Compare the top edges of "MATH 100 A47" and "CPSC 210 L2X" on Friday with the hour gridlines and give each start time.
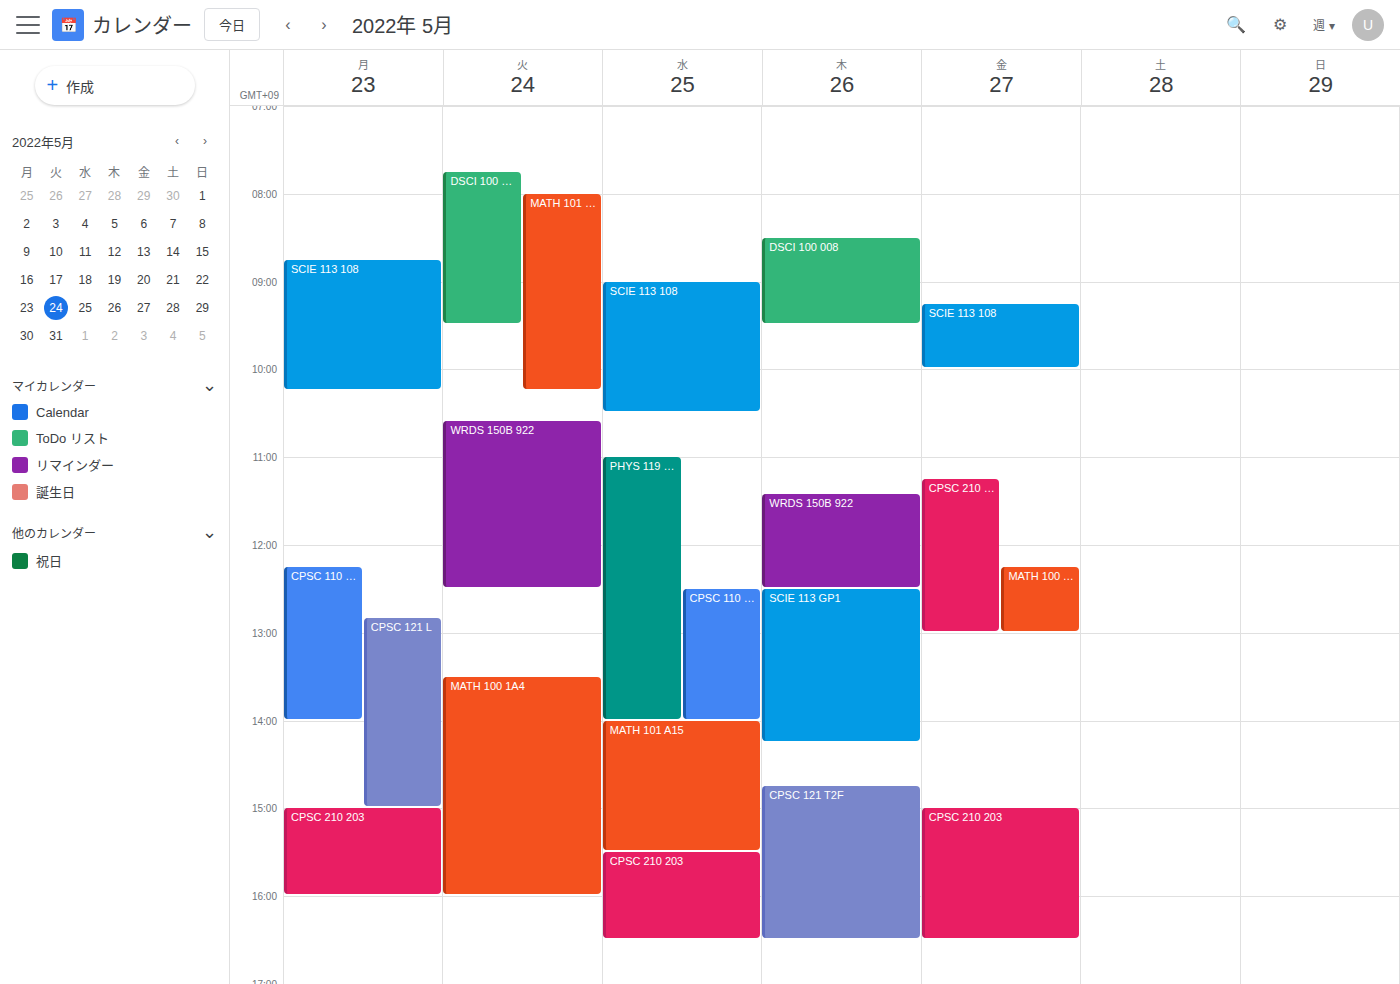
"MATH 100 A47": 12:15 PM, neither: a quarter of the way from the 12 PM line to the 1 PM line. "CPSC 210 L2X": 11:15 AM, neither: a quarter of the way from the 11 AM line to the 12 PM line.